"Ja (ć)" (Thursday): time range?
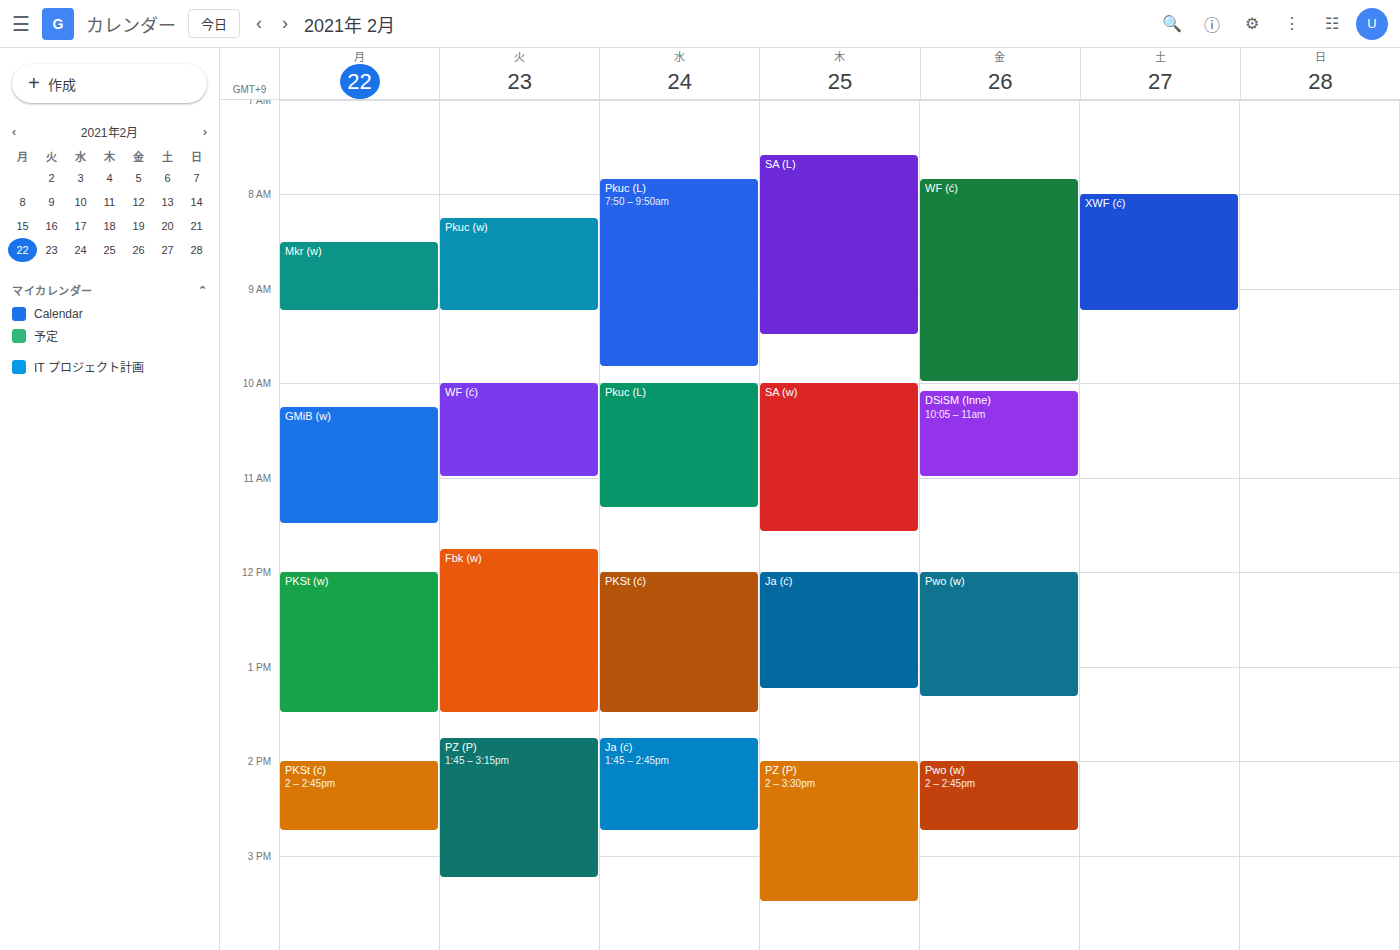
12:00 PM to 1:15 PM